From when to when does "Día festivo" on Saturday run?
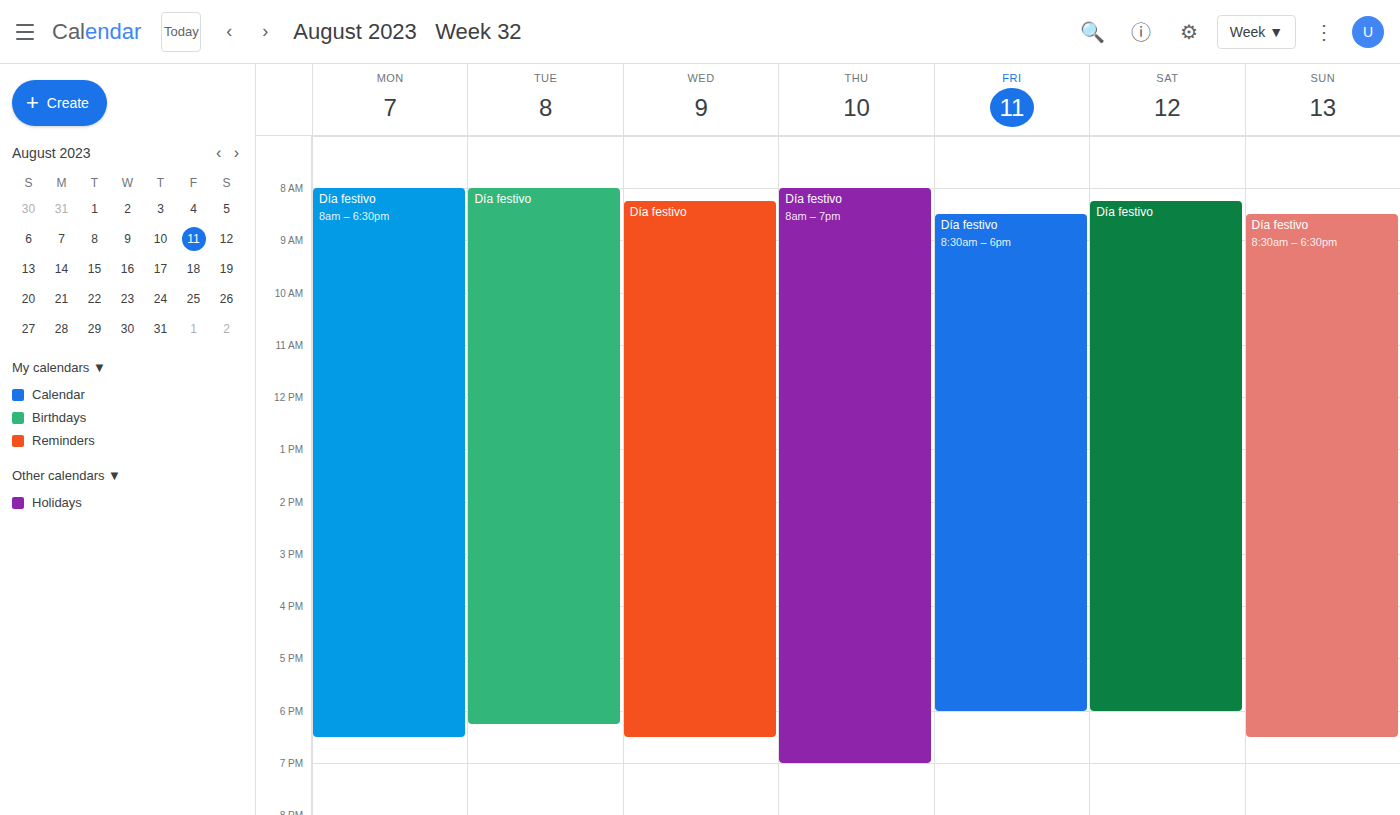
8:15 AM to 6:00 PM